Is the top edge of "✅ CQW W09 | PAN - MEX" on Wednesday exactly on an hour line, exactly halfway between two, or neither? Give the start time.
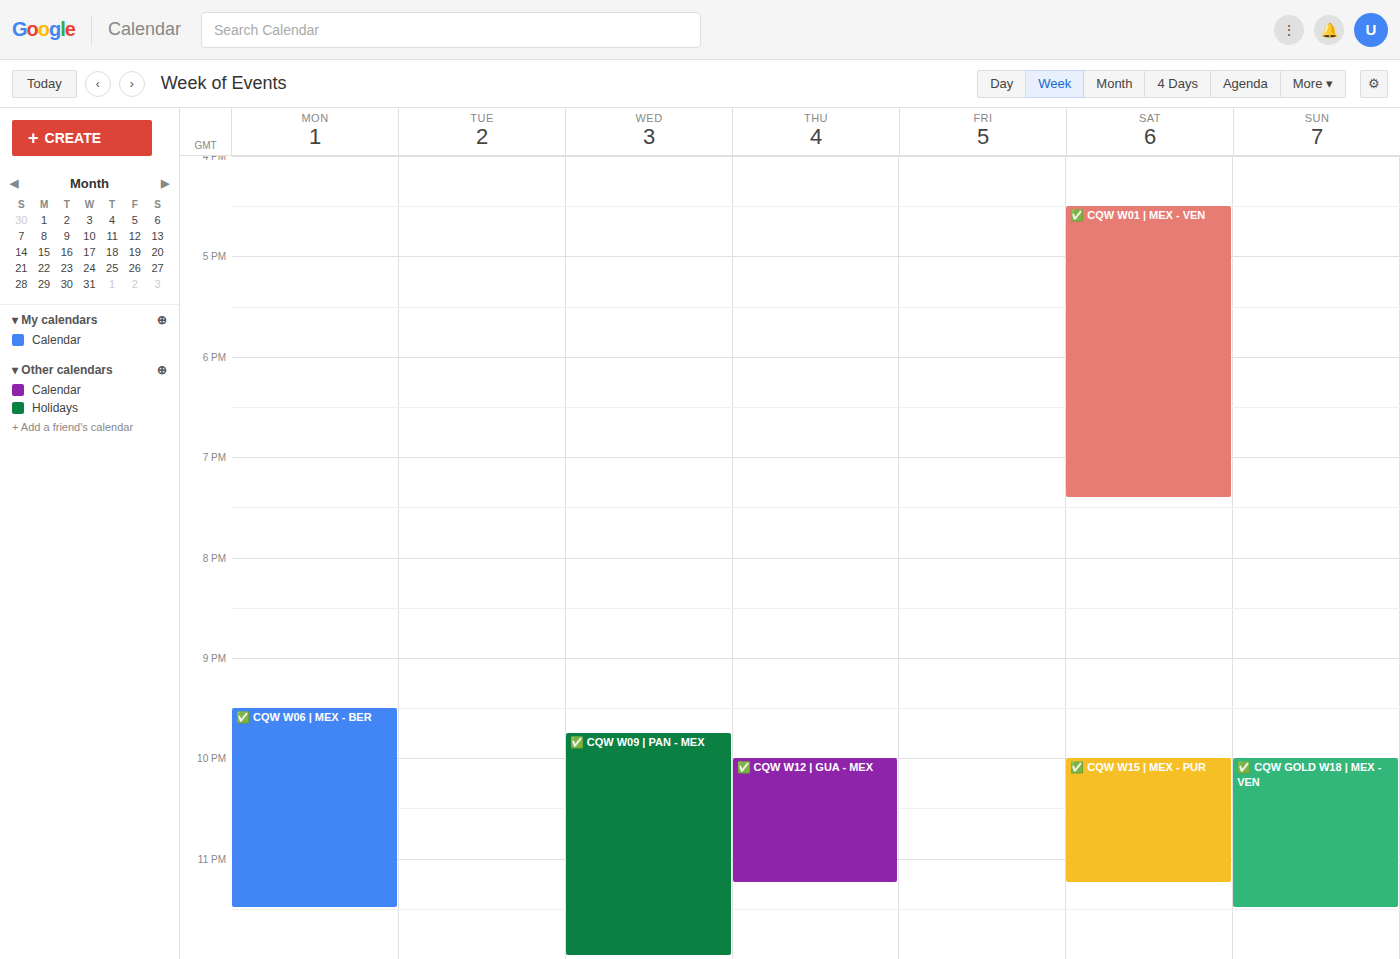
21:45 -- neither: three quarters of the way from the 21:00 line to the 22:00 line.